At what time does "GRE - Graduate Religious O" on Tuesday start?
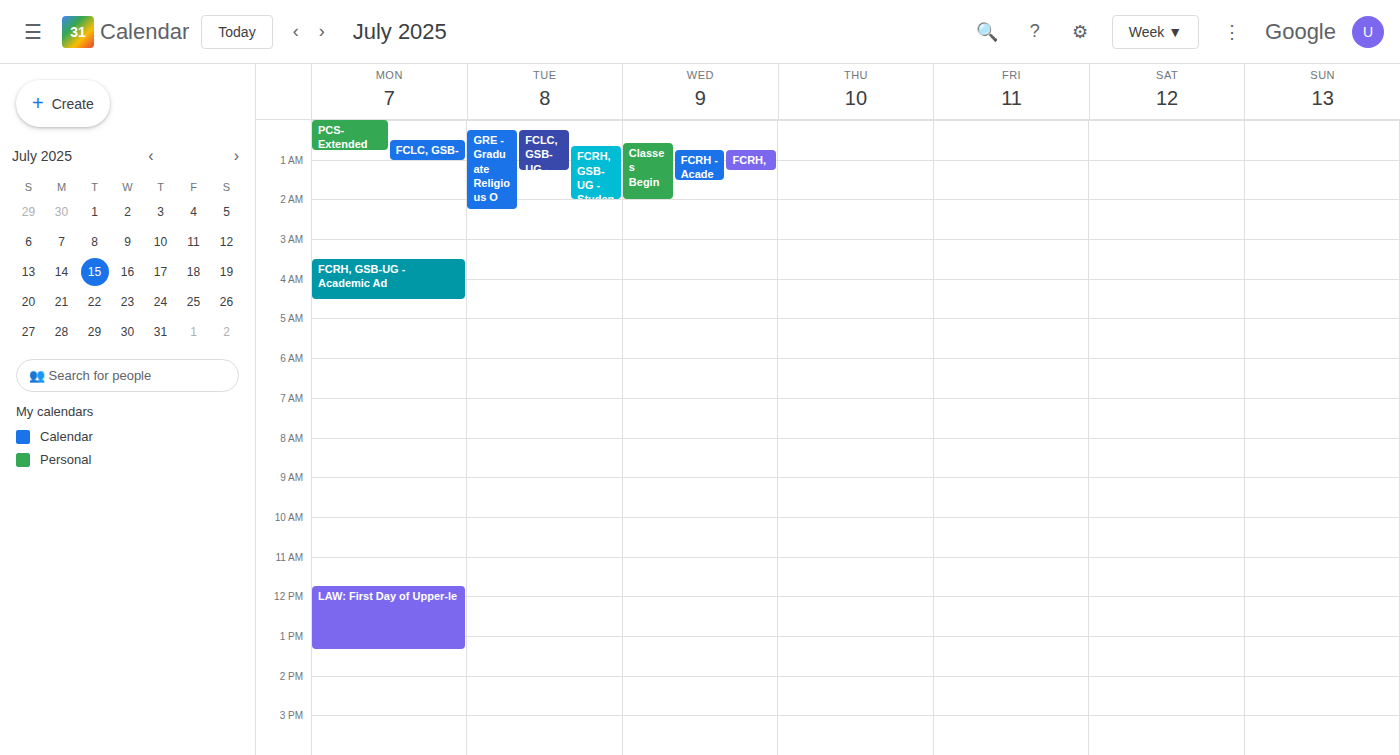
12:15 AM